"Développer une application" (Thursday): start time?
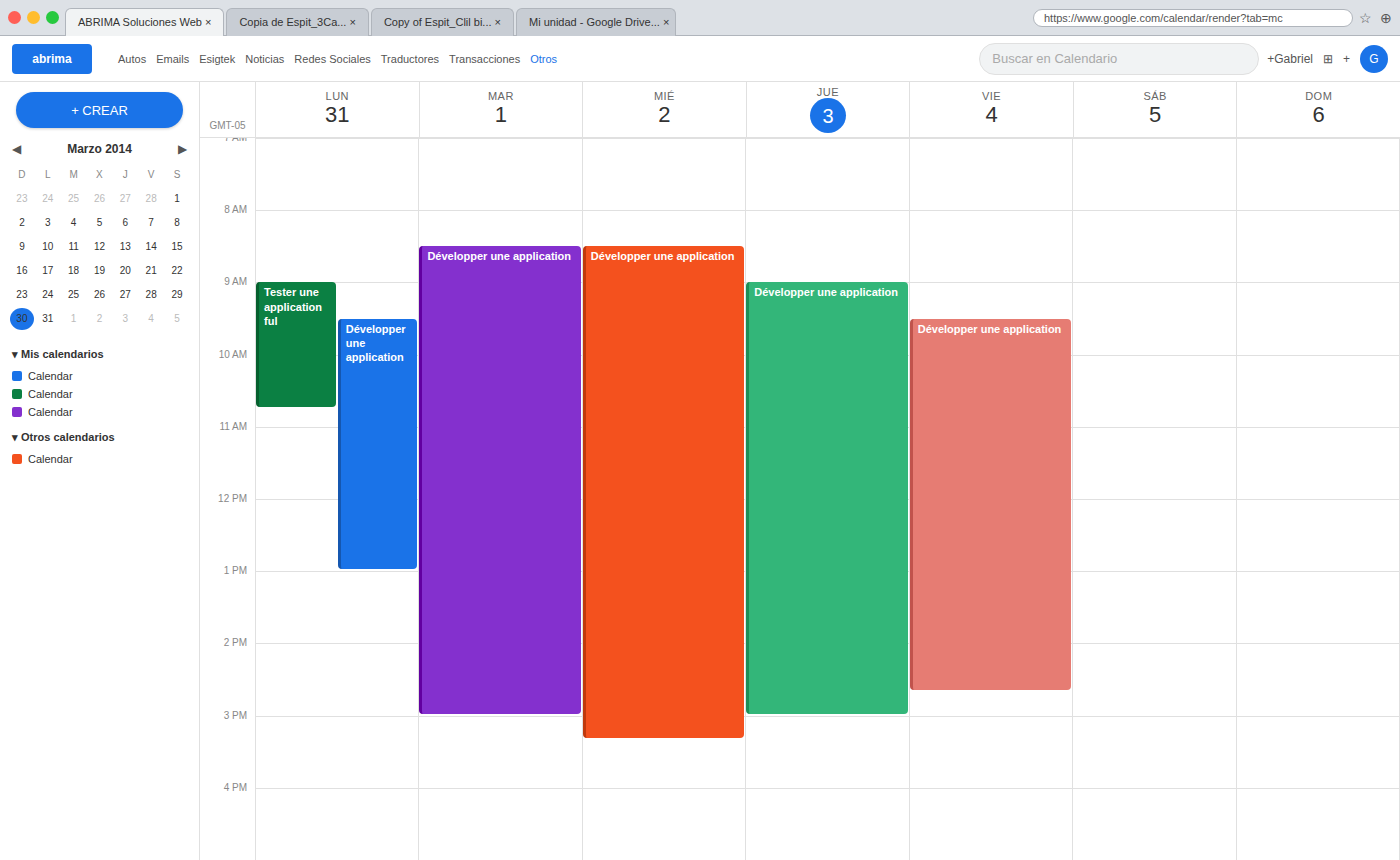
9:00 AM